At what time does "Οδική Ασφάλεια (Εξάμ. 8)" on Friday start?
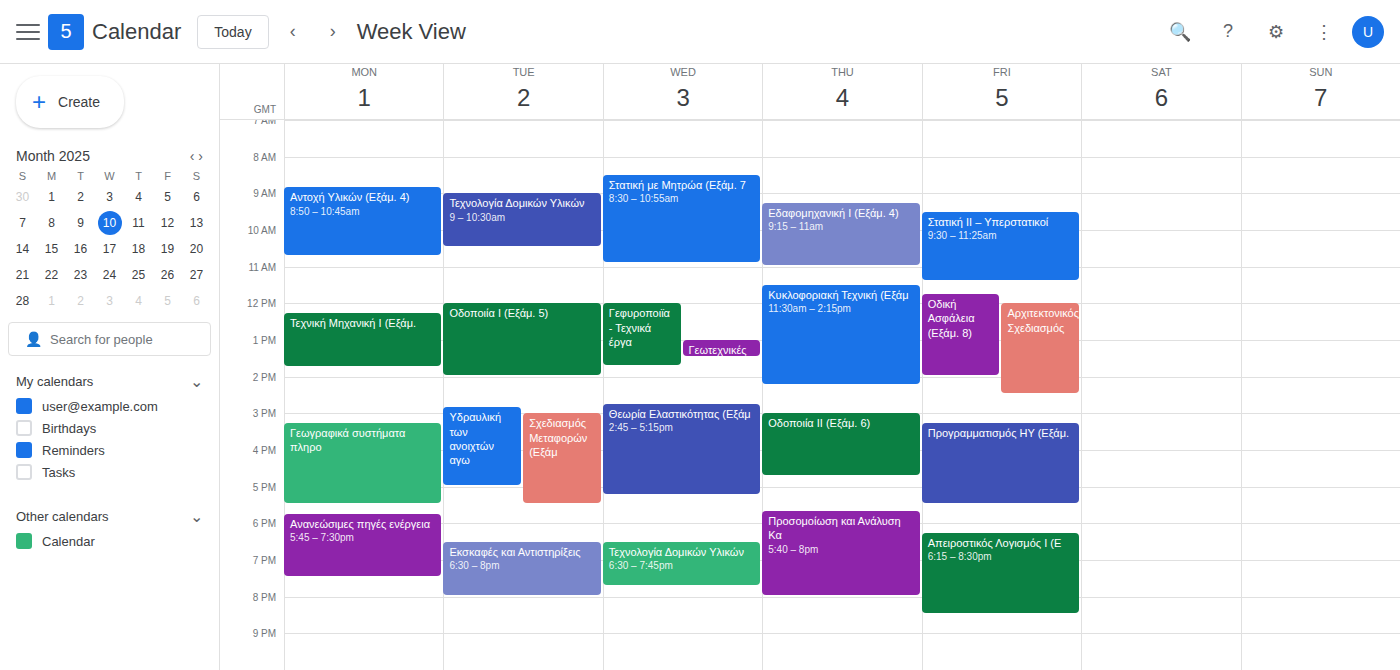
11:45 AM